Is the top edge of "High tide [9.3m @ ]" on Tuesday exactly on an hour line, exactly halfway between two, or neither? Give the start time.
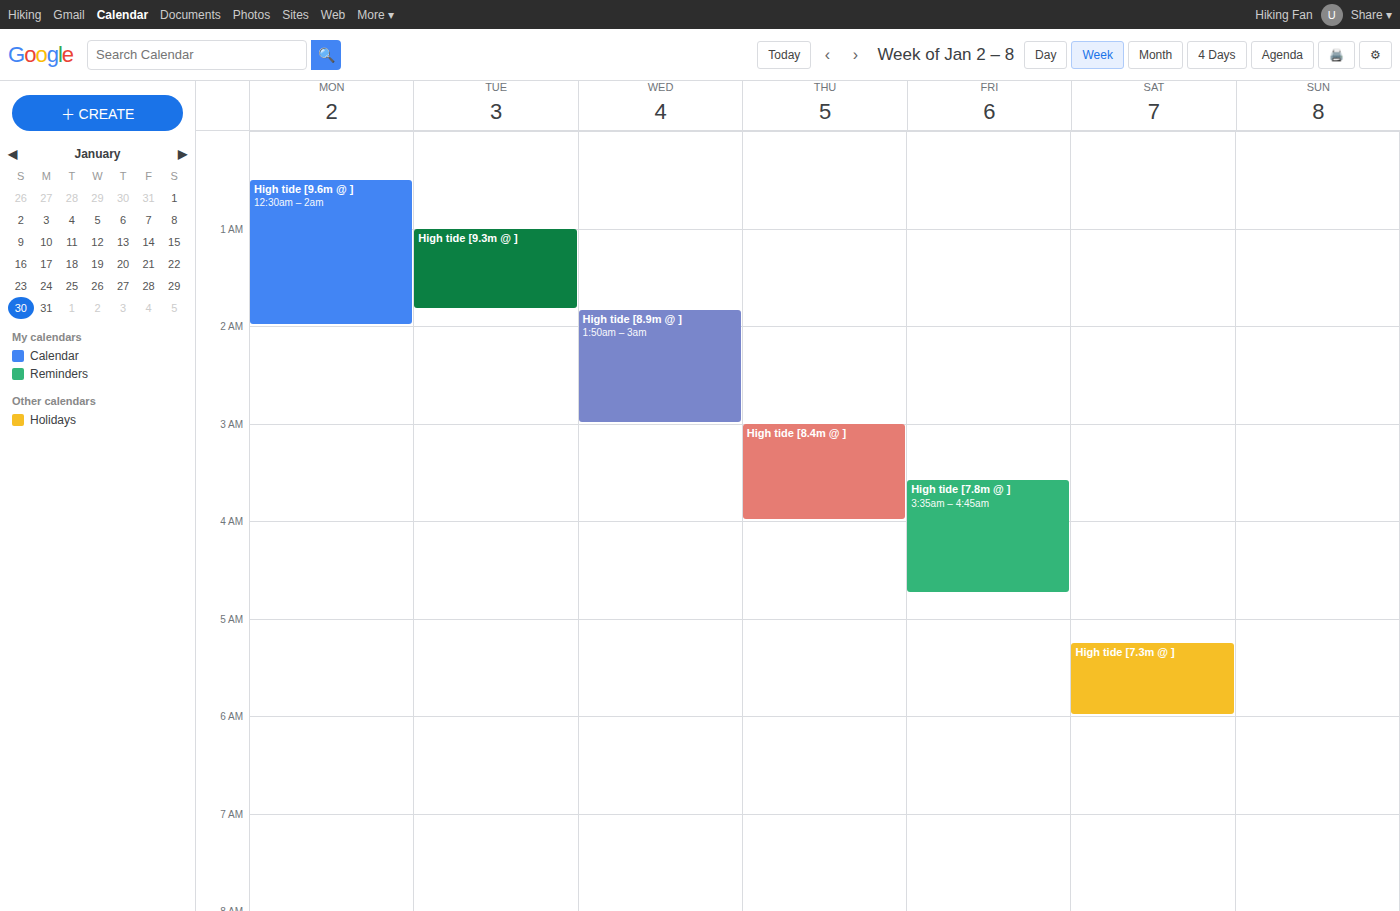
01:00 -- exactly on the 01:00 line.